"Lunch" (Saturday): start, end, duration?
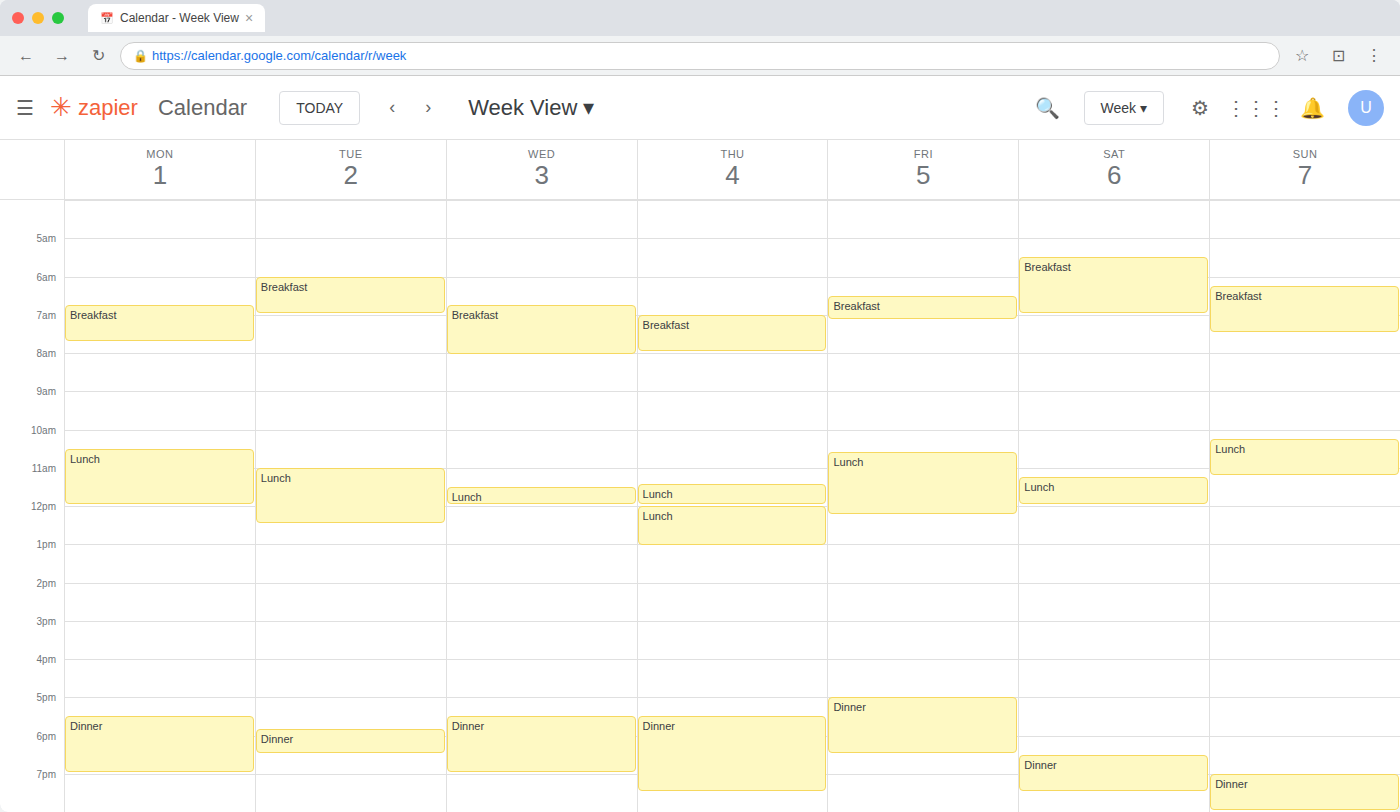
11:15 to 12:00, 45 minutes